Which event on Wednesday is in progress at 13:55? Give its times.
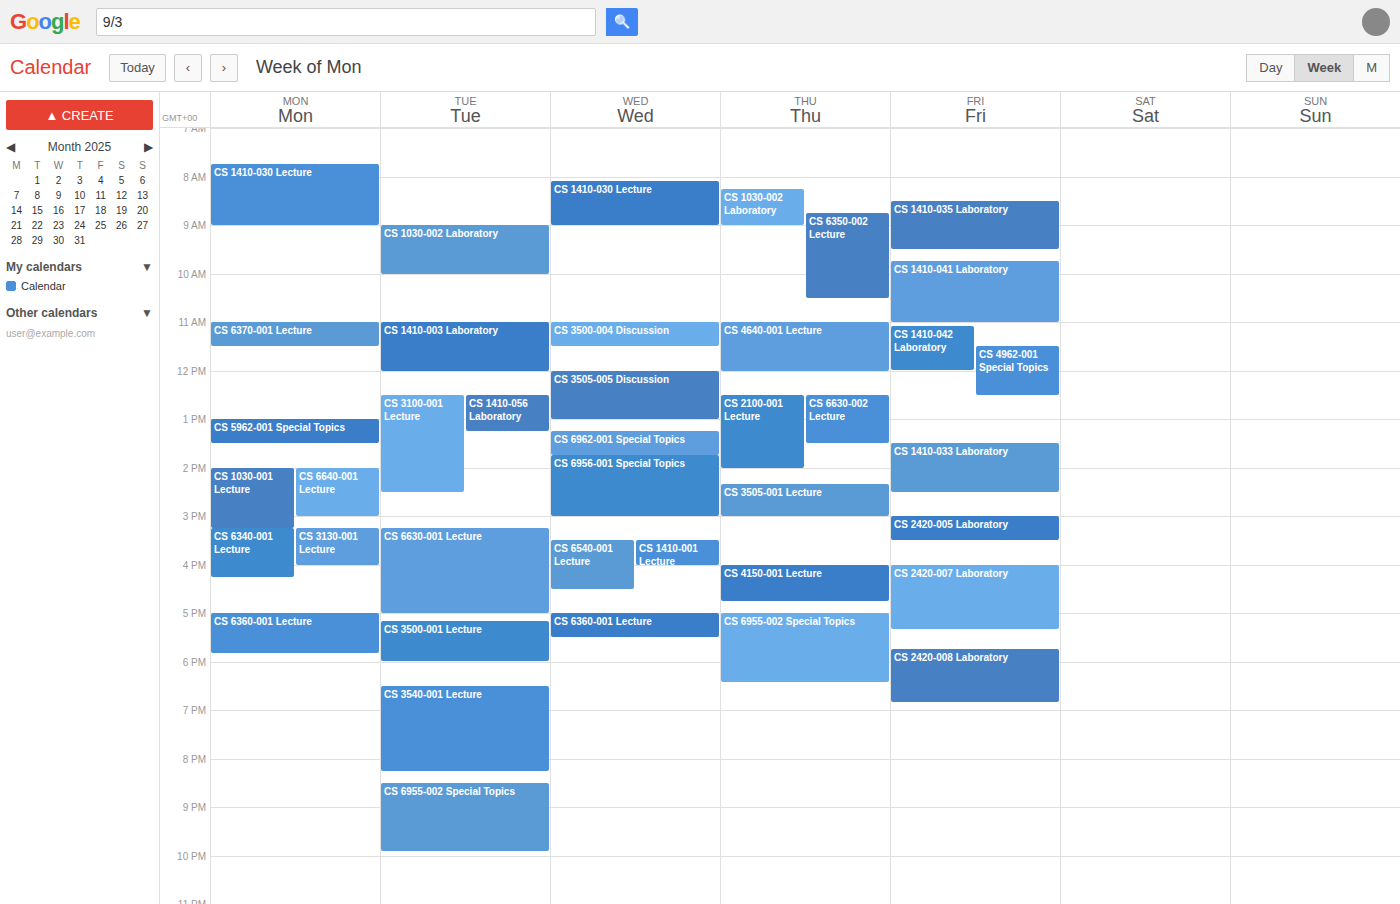
"CS 6956-001 Special Topics", 13:45 to 15:00